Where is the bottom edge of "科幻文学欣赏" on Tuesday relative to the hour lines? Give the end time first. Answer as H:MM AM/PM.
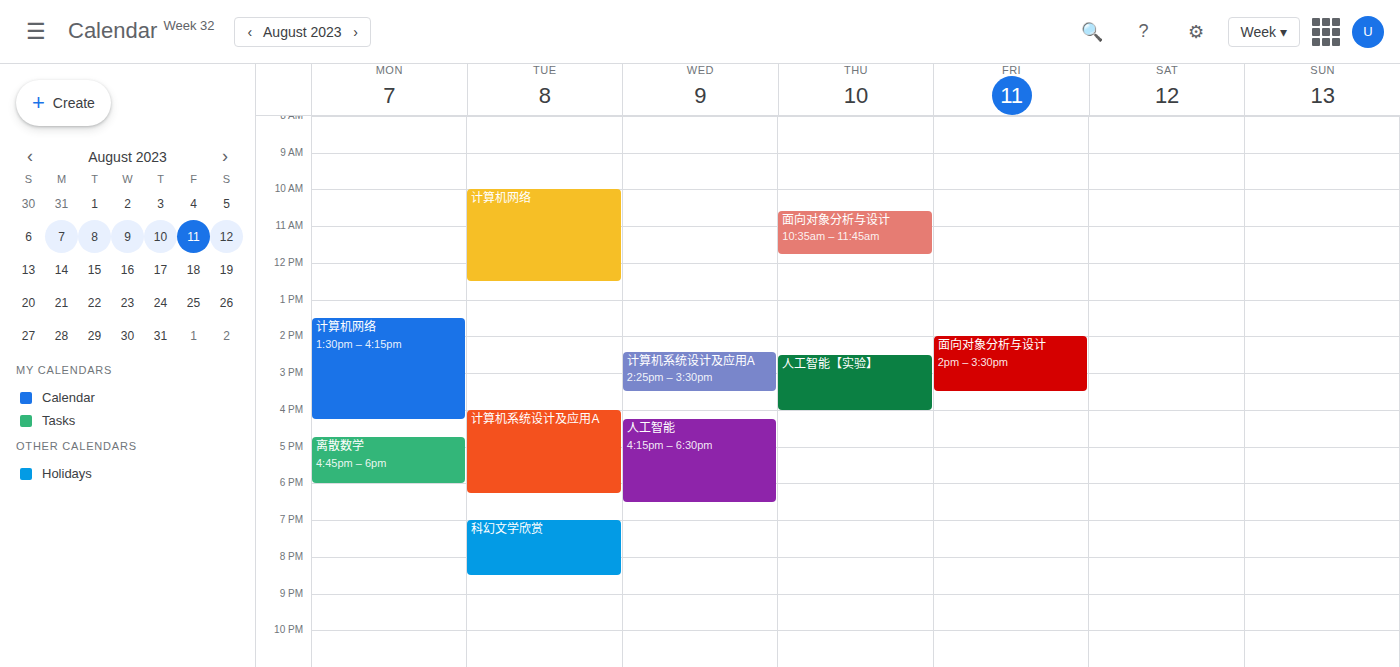
8:30 PM -- halfway between the 8 PM and 9 PM lines.